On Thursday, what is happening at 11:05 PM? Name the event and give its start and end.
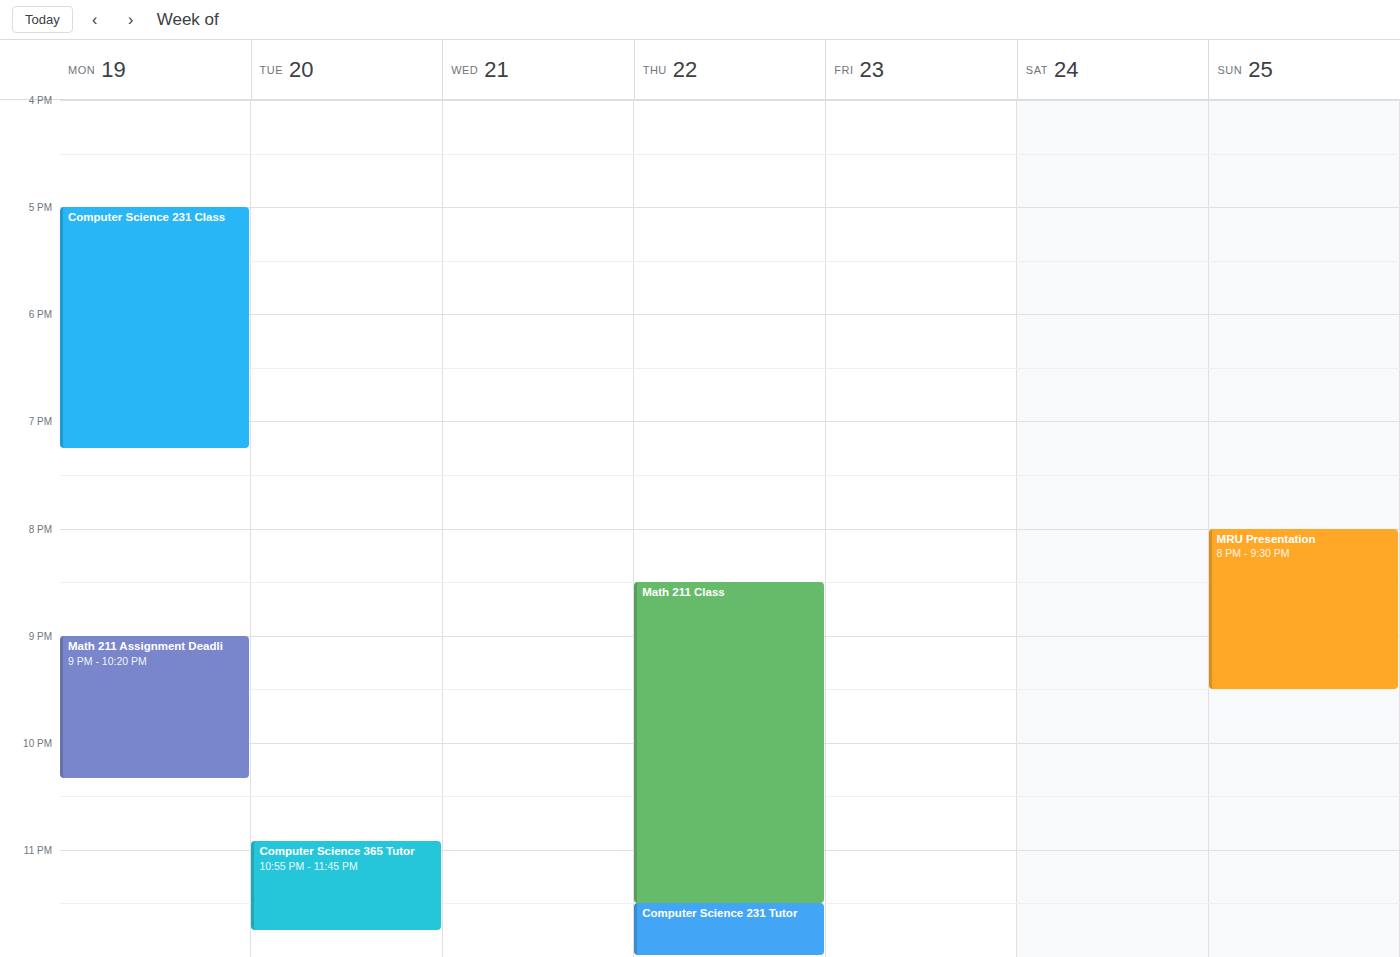
"Math 211 Class", 8:30 PM to 11:30 PM